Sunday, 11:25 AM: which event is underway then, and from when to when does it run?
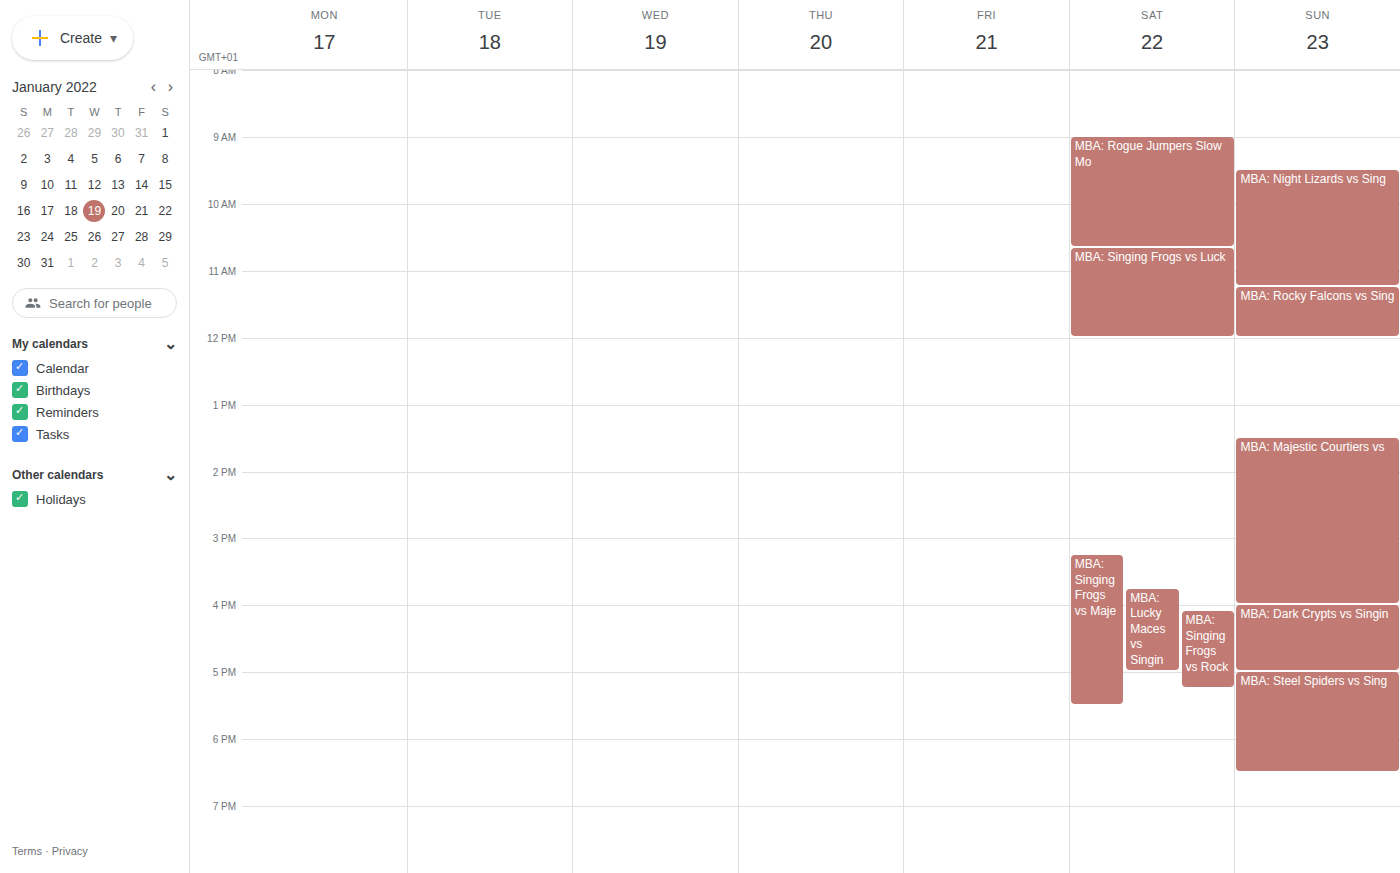
"MBA: Rocky Falcons vs Sing", 11:15 AM to 12:00 PM